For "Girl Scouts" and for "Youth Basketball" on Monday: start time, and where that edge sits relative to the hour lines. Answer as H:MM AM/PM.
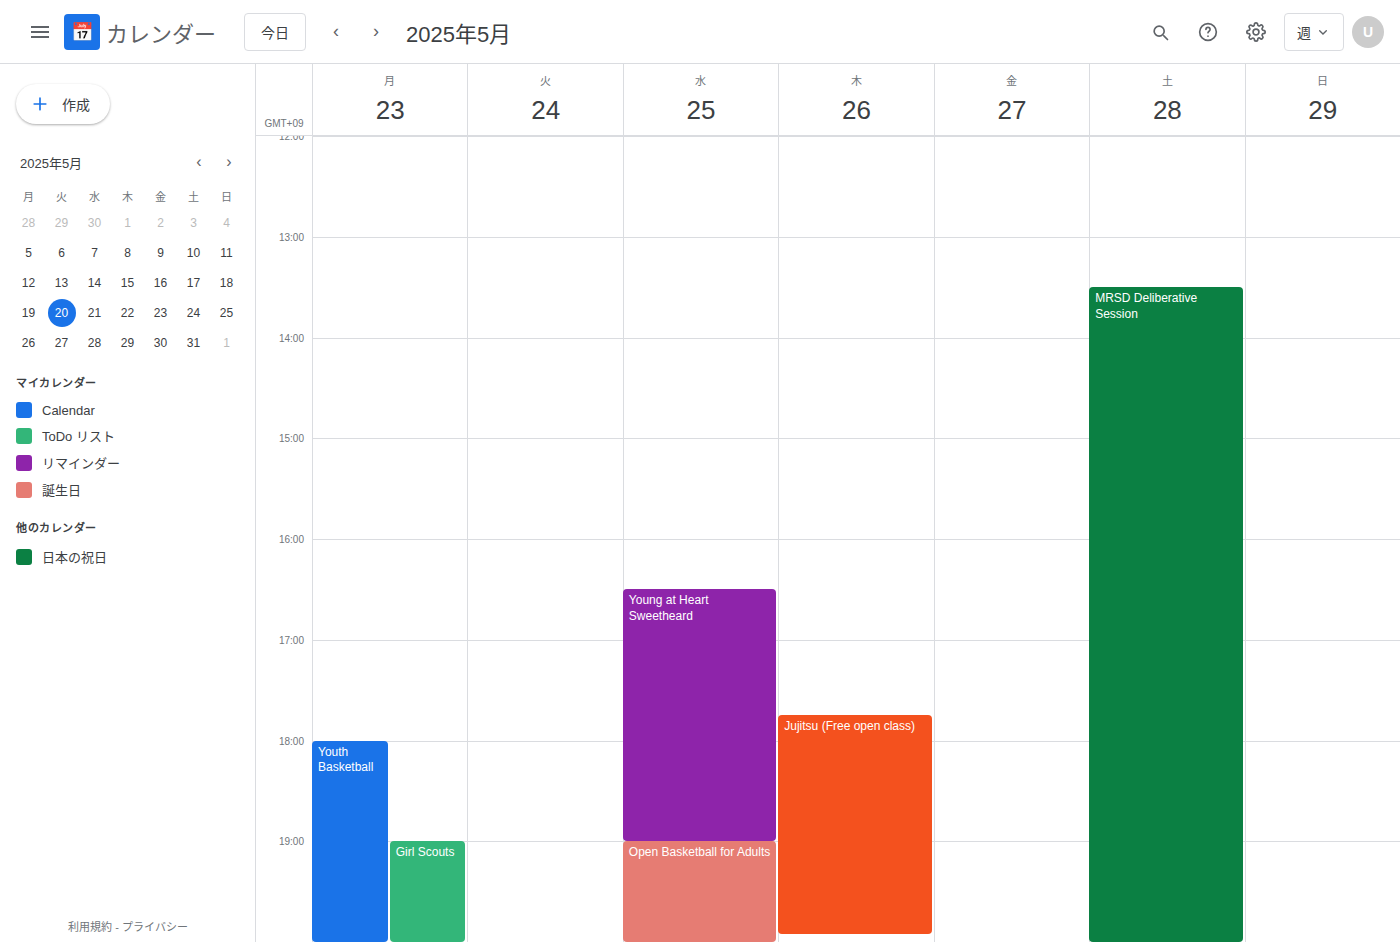
"Girl Scouts": 7:00 PM, exactly on the 7 PM line. "Youth Basketball": 6:00 PM, exactly on the 6 PM line.